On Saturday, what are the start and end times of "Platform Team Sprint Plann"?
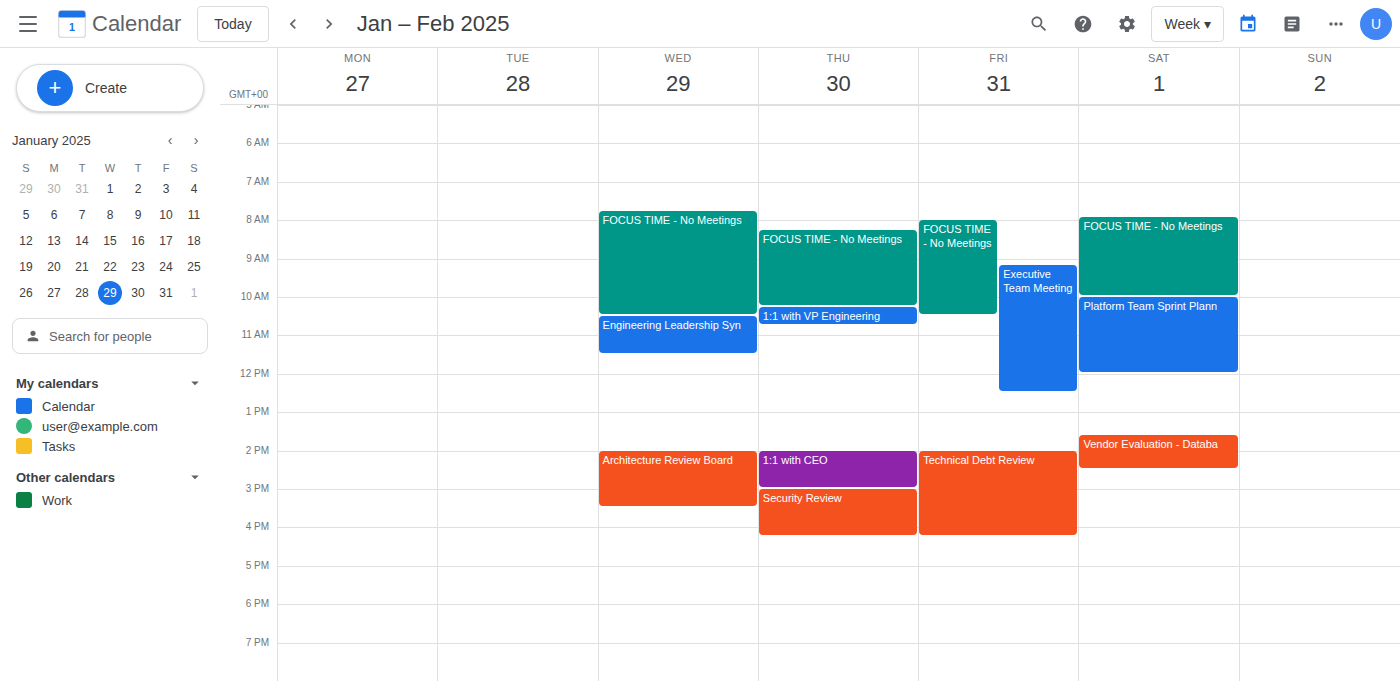
10:00 to 12:00